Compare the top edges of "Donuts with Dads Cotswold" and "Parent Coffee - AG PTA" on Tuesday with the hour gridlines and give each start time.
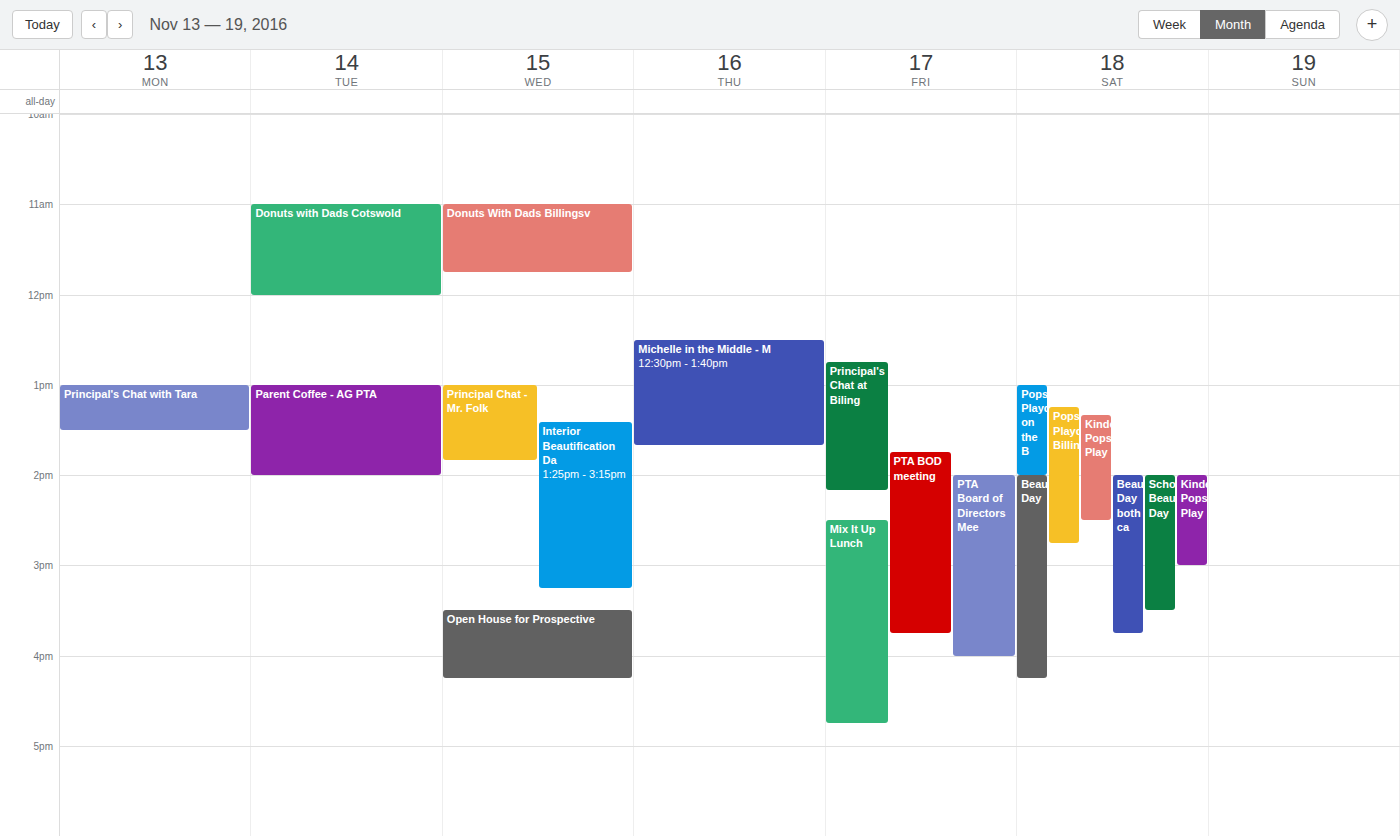
"Donuts with Dads Cotswold": 11:00 AM, exactly on the 11 AM line. "Parent Coffee - AG PTA": 1:00 PM, exactly on the 1 PM line.